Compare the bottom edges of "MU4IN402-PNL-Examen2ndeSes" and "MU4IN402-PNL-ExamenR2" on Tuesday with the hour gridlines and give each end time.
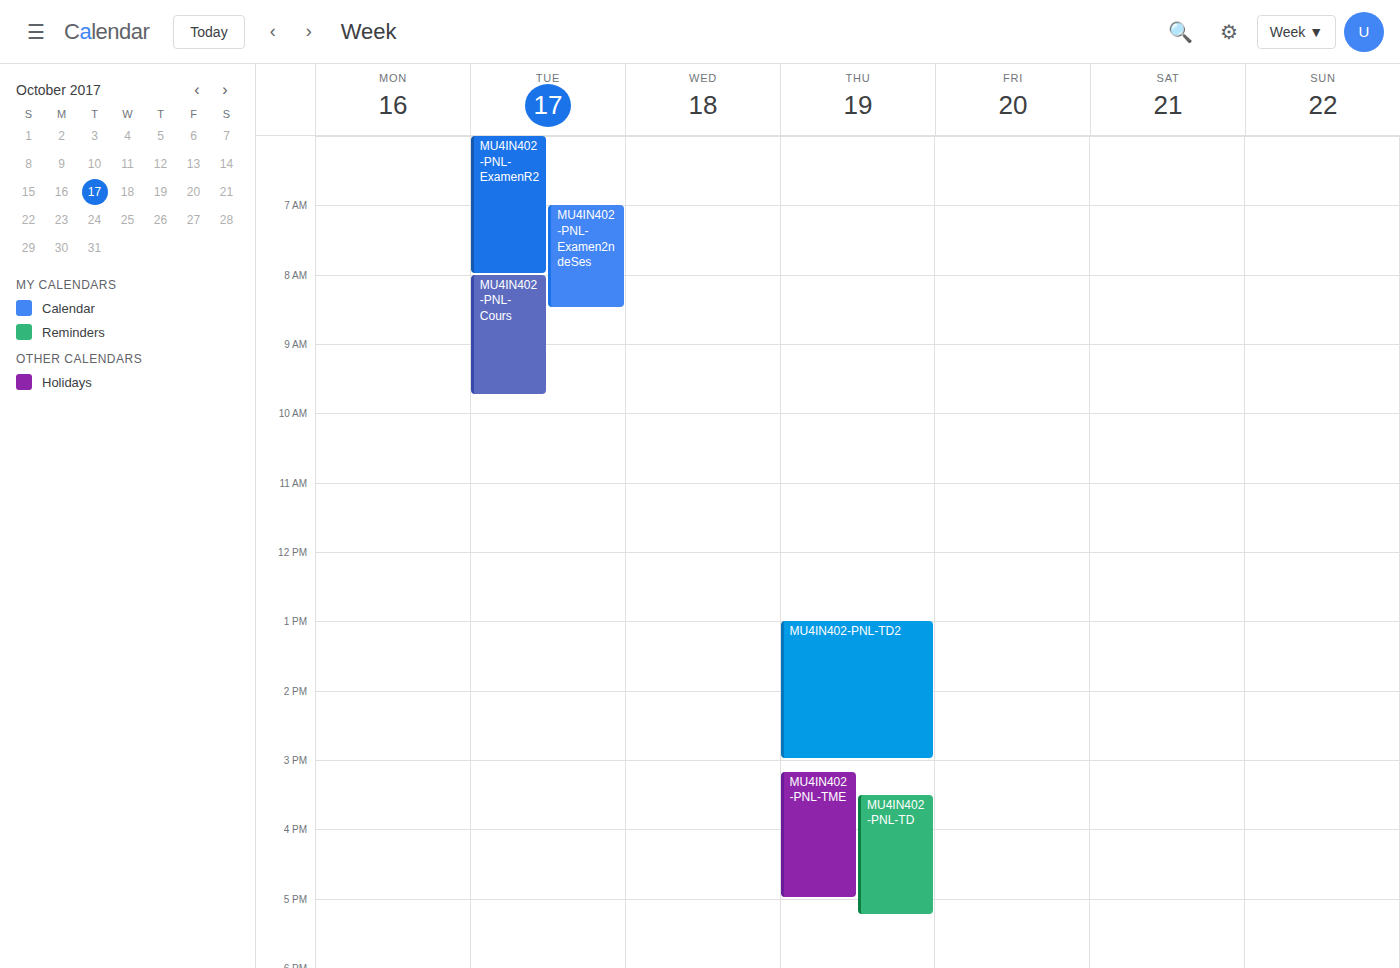
"MU4IN402-PNL-Examen2ndeSes": 08:30, halfway between the 08:00 and 09:00 lines. "MU4IN402-PNL-ExamenR2": 08:00, exactly on the 08:00 line.